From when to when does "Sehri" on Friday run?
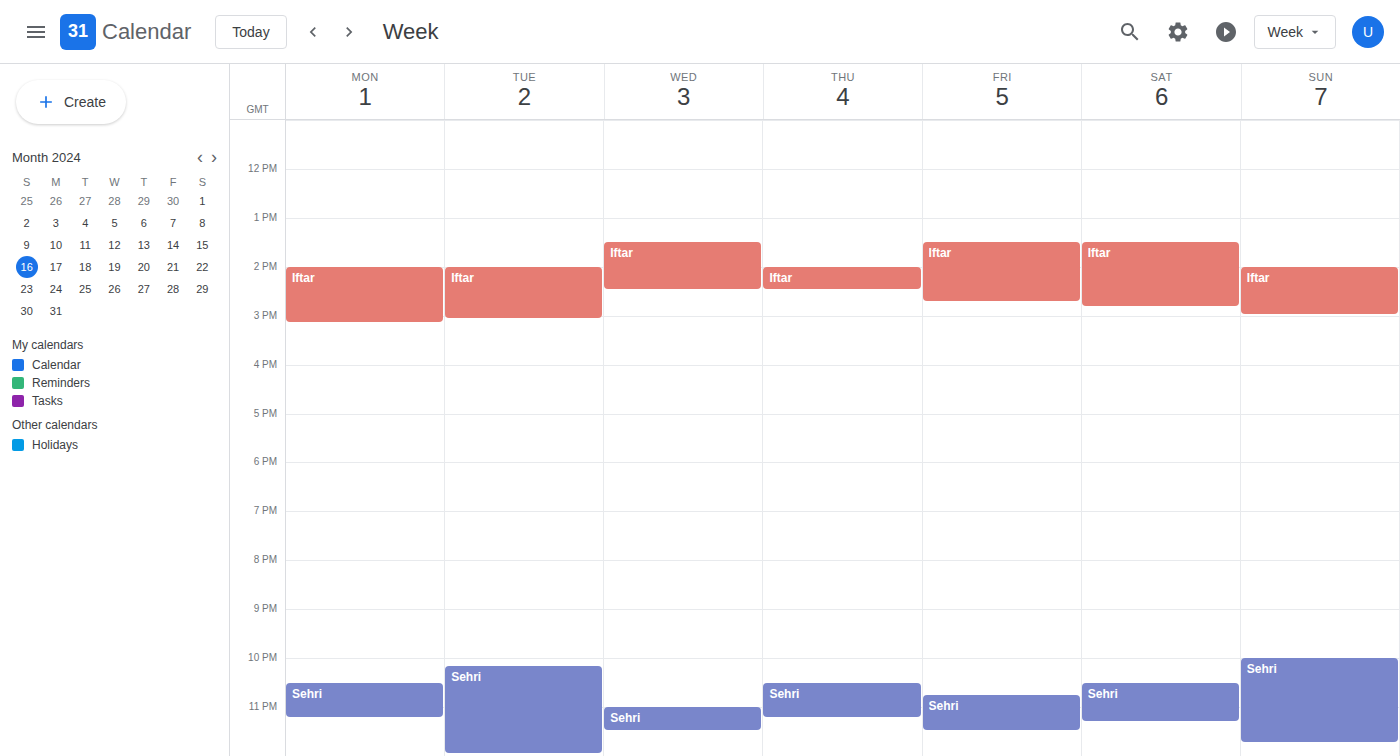
22:45 to 23:30